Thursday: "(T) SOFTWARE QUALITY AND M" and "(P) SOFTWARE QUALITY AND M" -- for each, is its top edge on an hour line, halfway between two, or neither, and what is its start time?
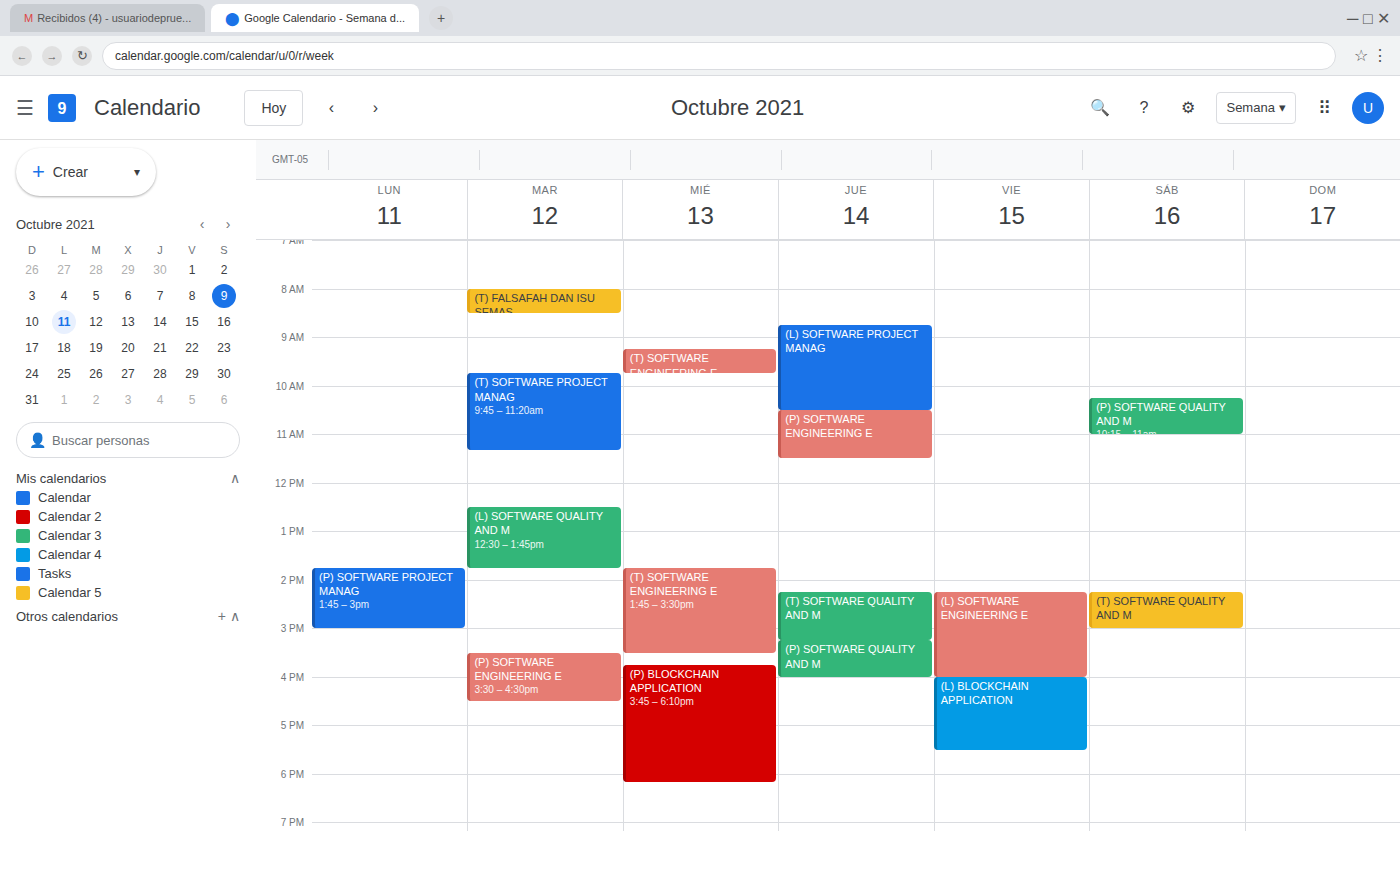
"(T) SOFTWARE QUALITY AND M": 2:15 PM, neither: a quarter of the way from the 2 PM line to the 3 PM line. "(P) SOFTWARE QUALITY AND M": 3:15 PM, neither: a quarter of the way from the 3 PM line to the 4 PM line.